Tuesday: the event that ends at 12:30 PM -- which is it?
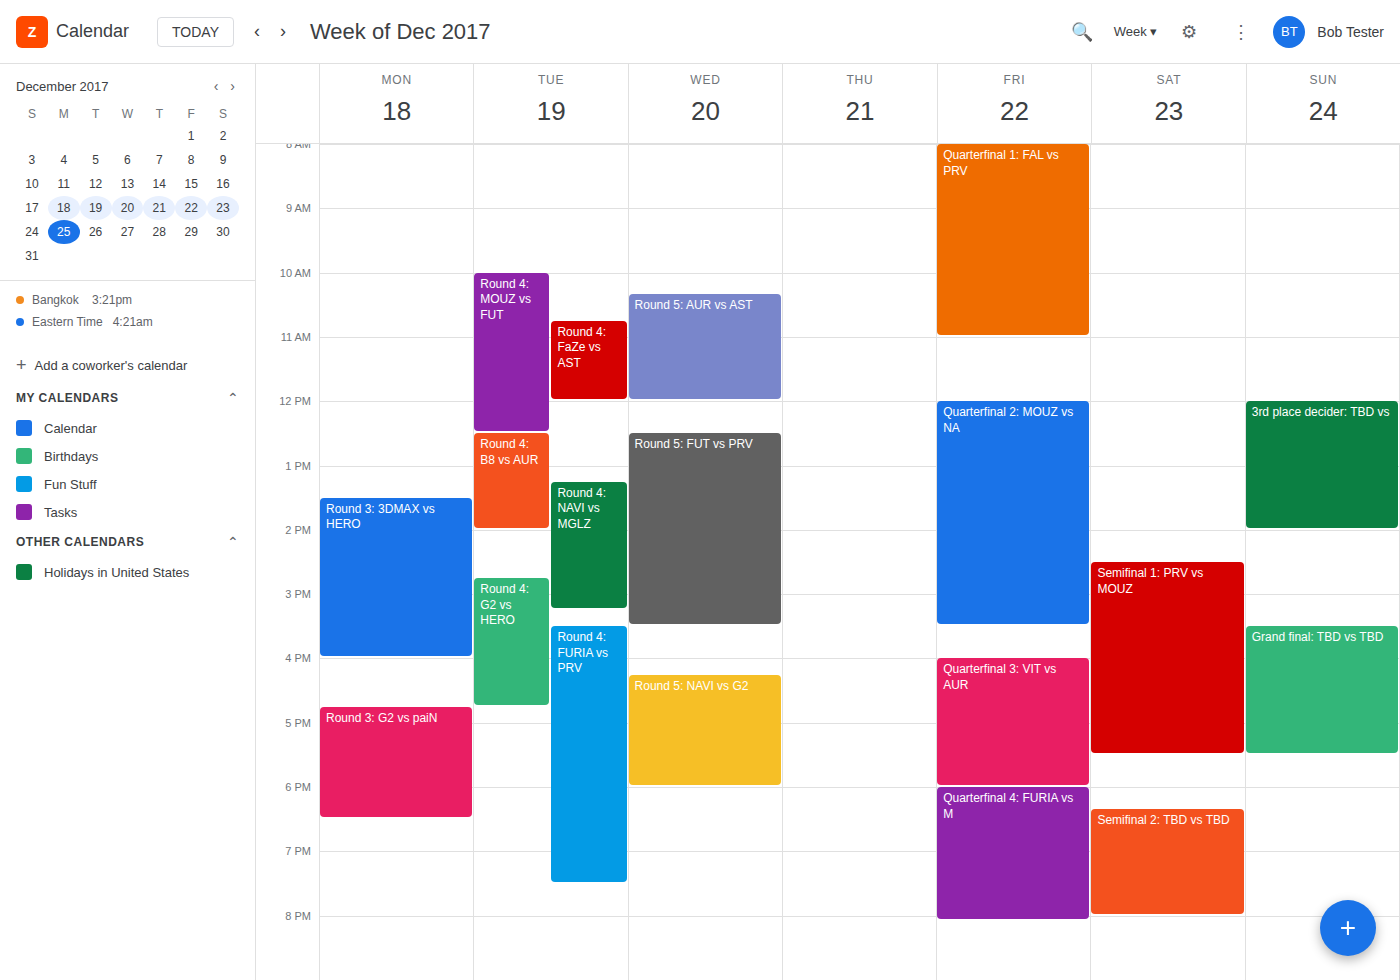
"Round 4: MOUZ vs FUT"